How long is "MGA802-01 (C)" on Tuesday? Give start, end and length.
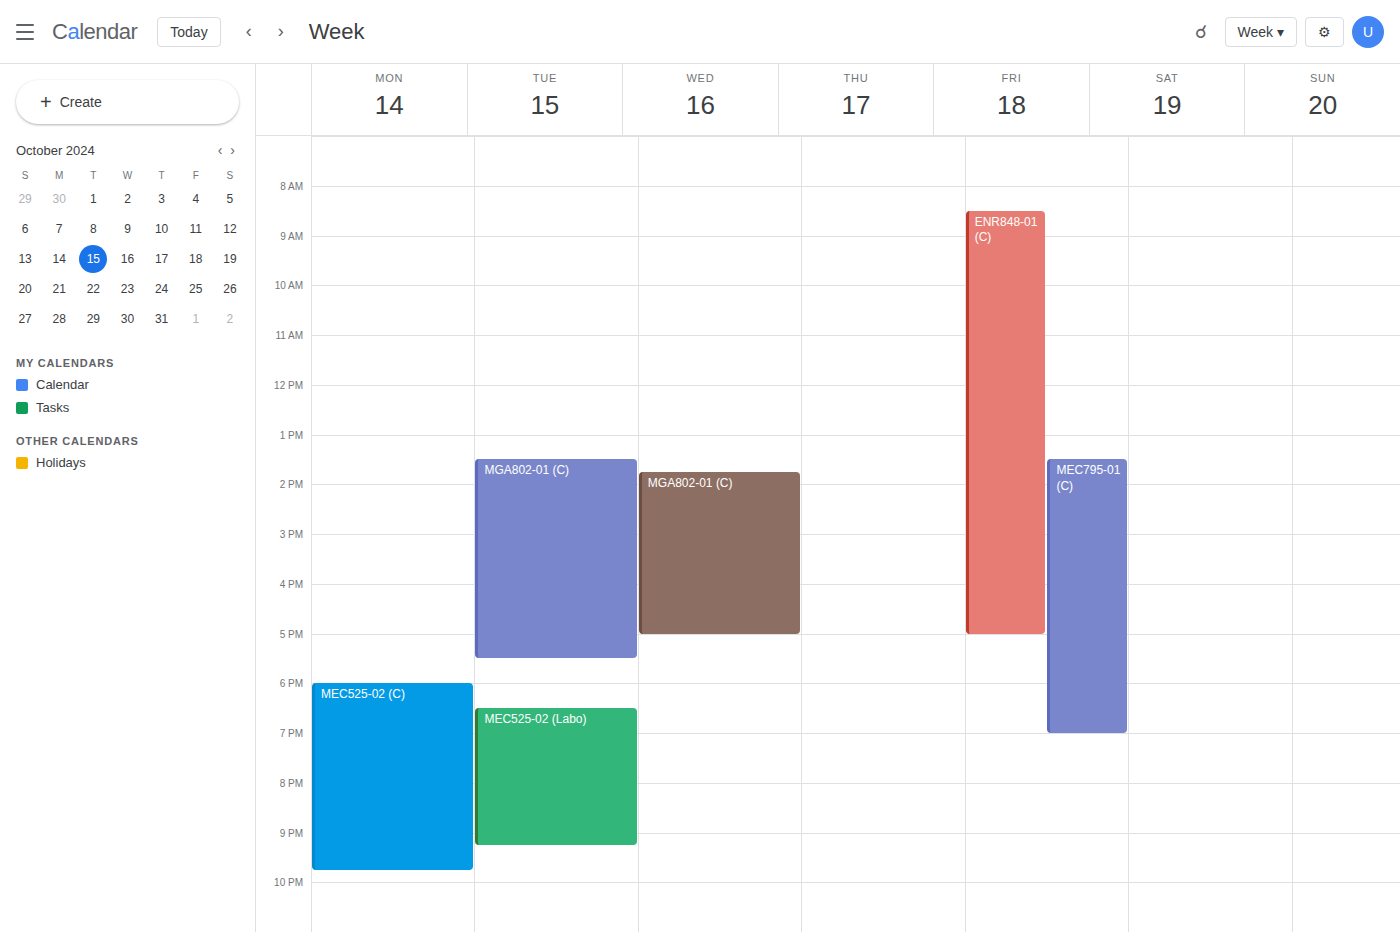
1:30 PM to 5:30 PM, 4 hours